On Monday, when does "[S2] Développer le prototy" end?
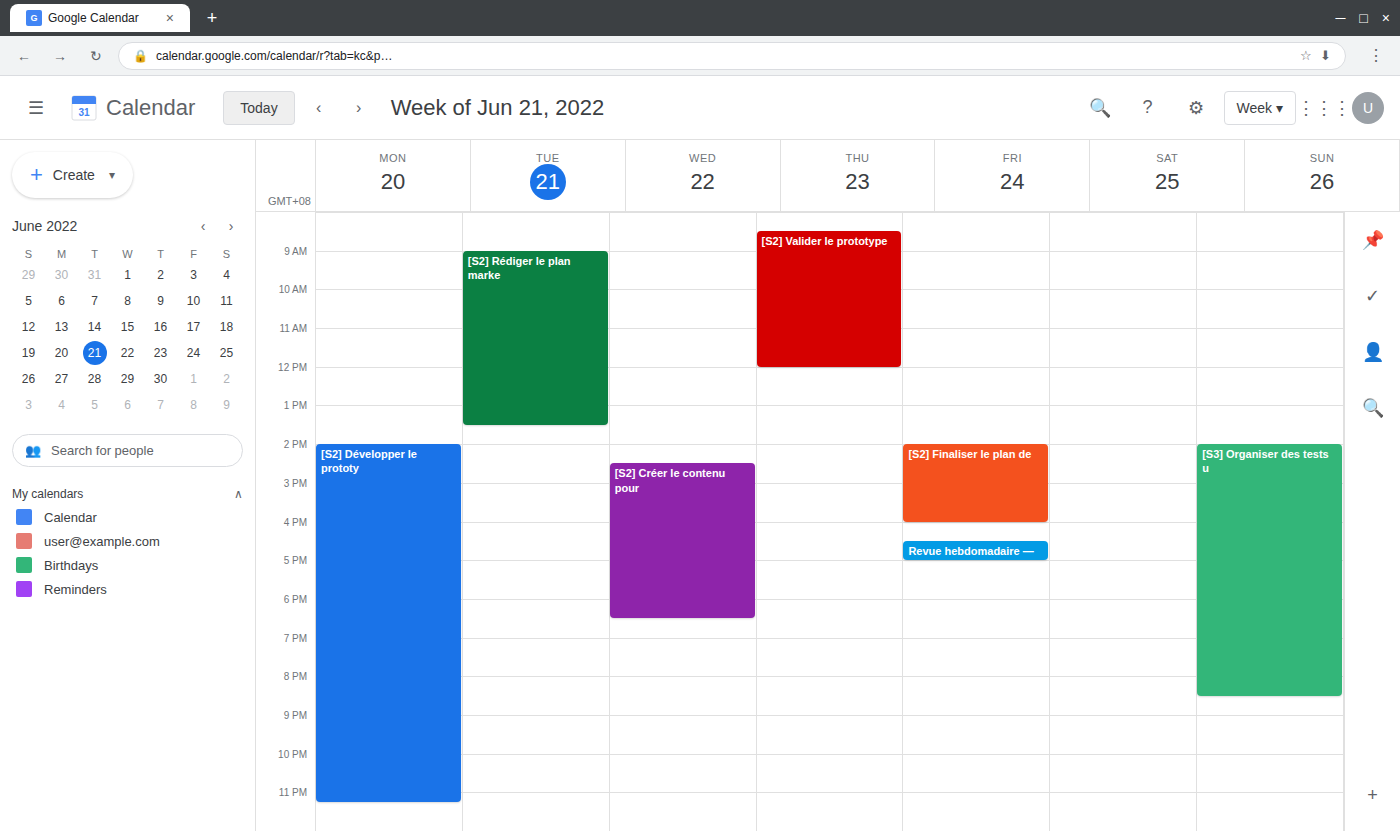
11:15 PM